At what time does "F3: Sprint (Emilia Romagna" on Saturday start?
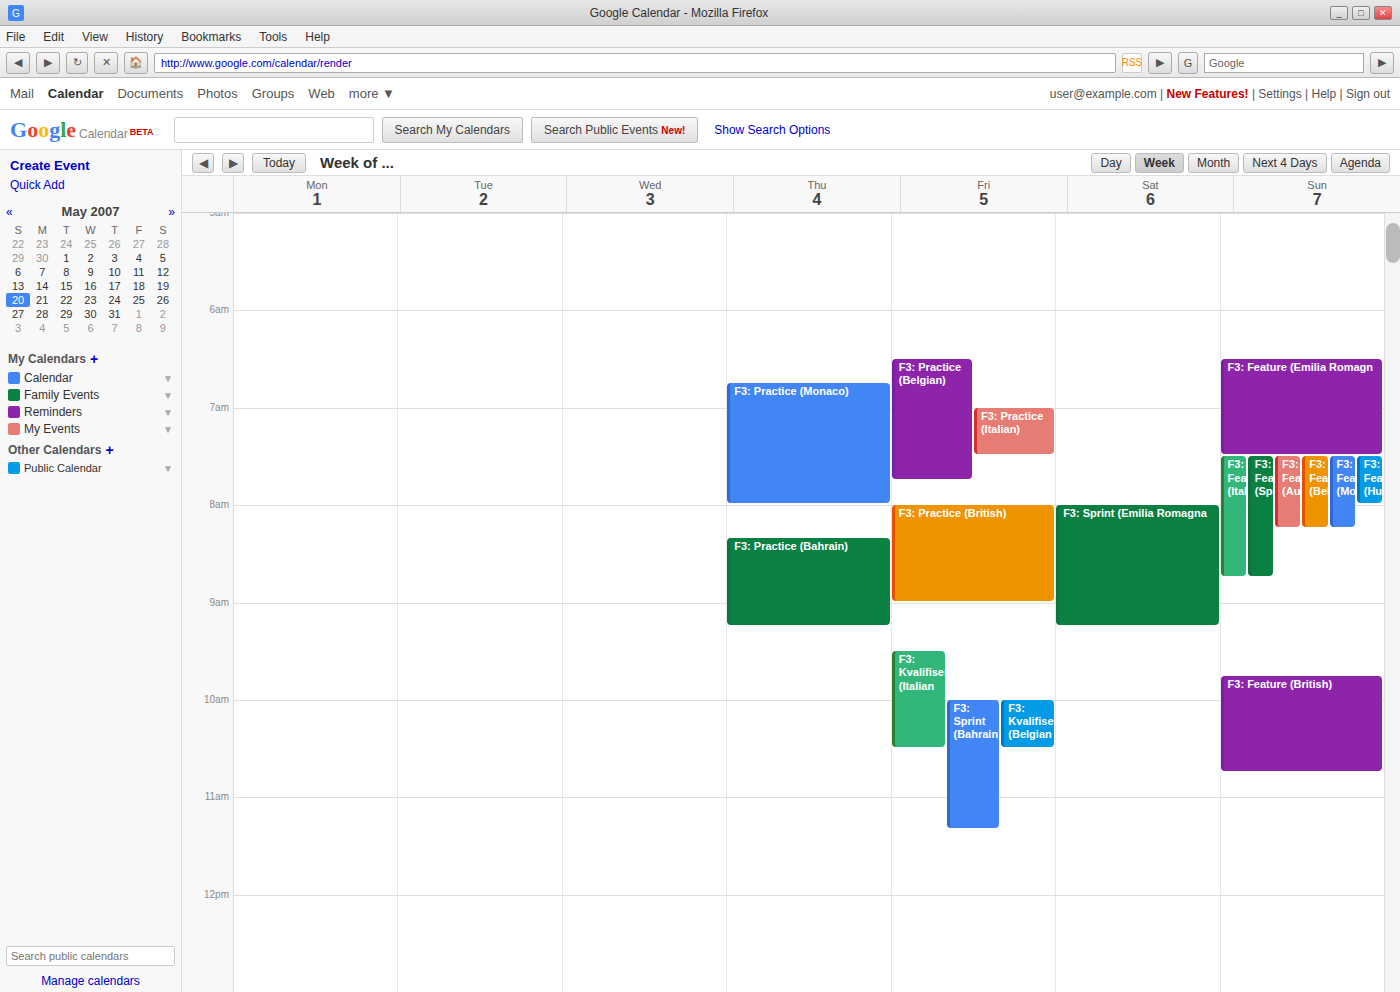
8:00 AM